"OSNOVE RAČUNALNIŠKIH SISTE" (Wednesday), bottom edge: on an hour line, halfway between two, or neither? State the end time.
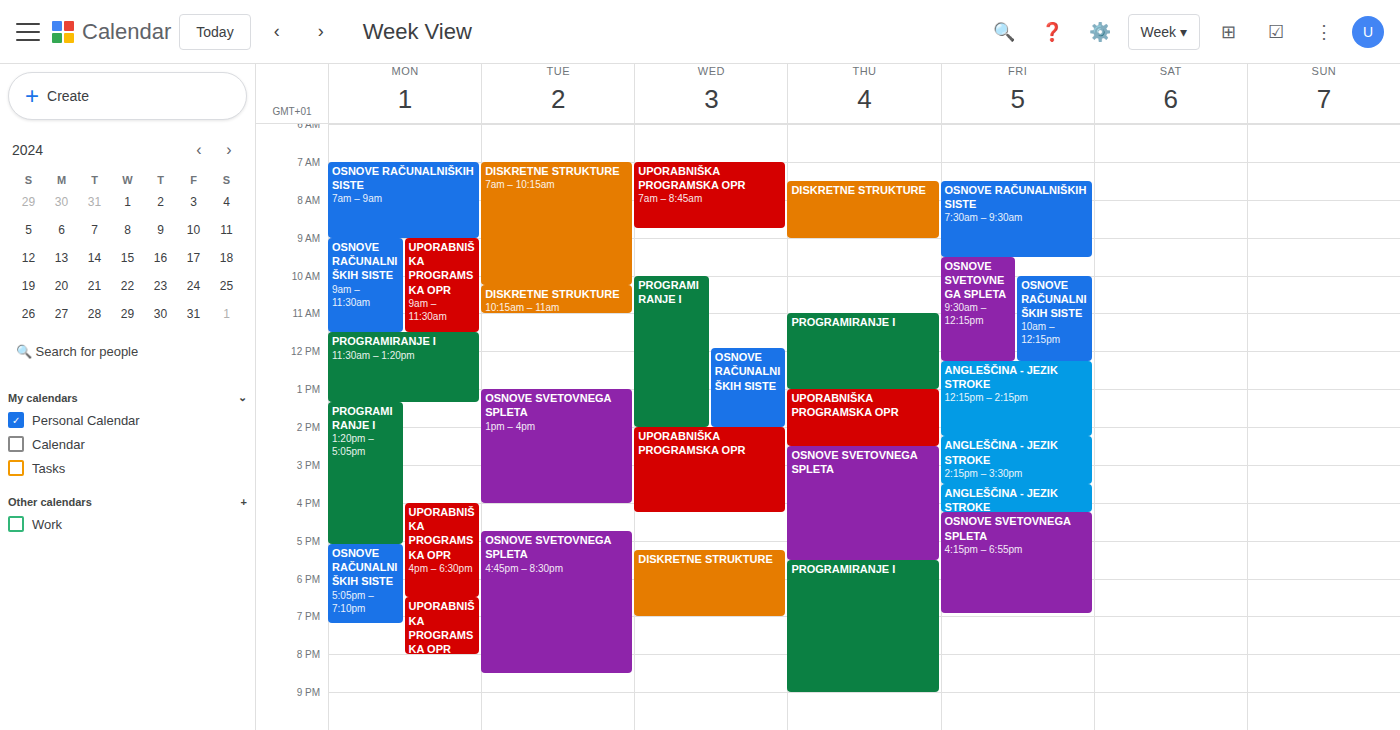
2:00 PM -- exactly on the 2 PM line.